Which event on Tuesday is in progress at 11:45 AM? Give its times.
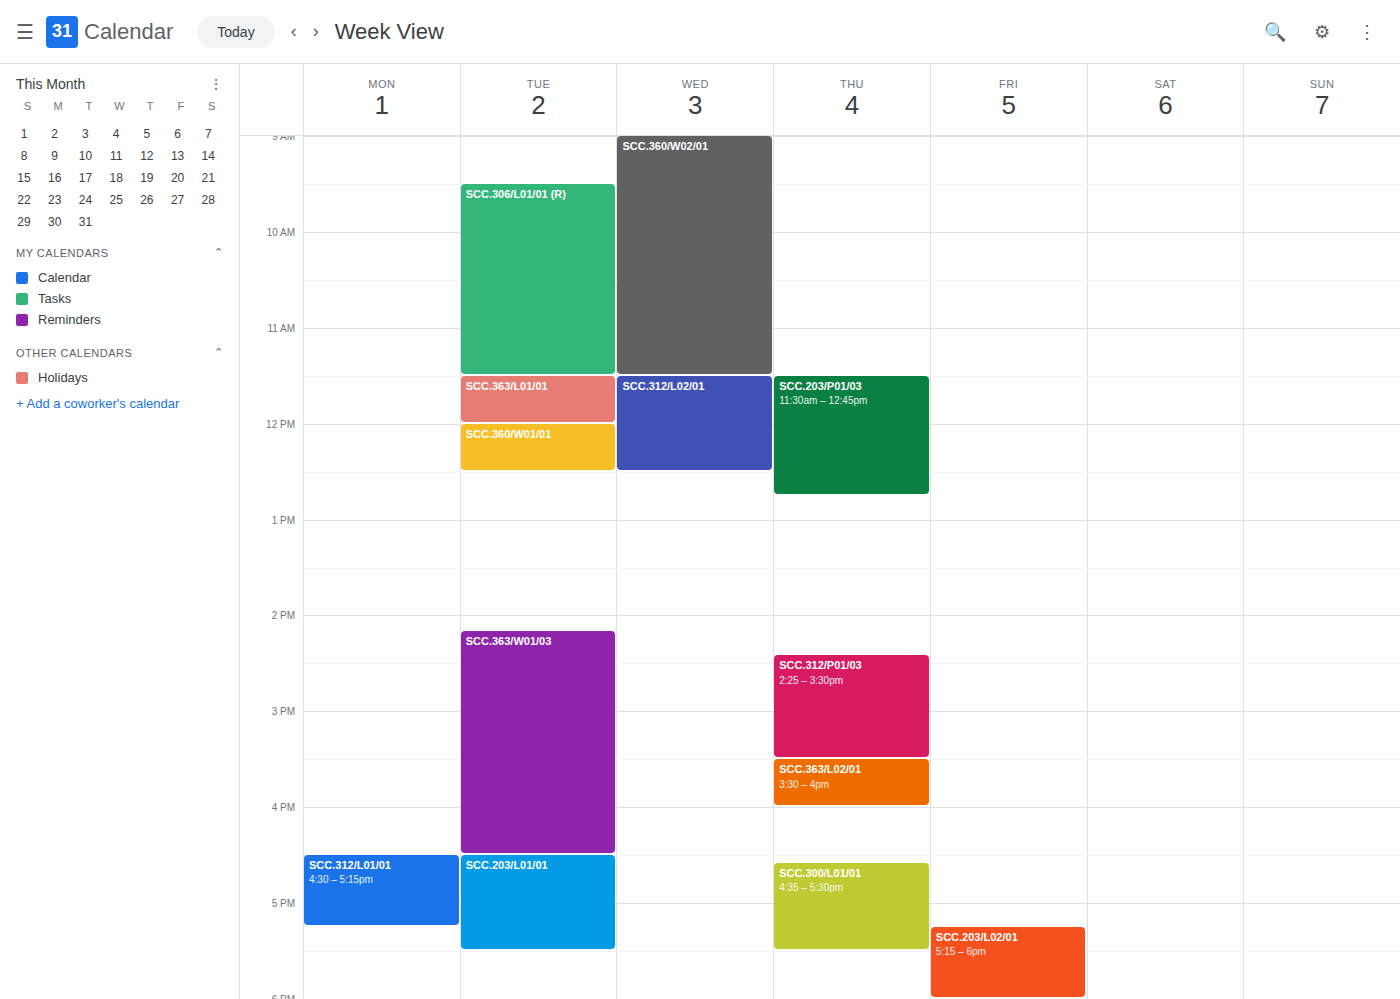
"SCC.363/L01/01", 11:30 AM to 12:00 PM